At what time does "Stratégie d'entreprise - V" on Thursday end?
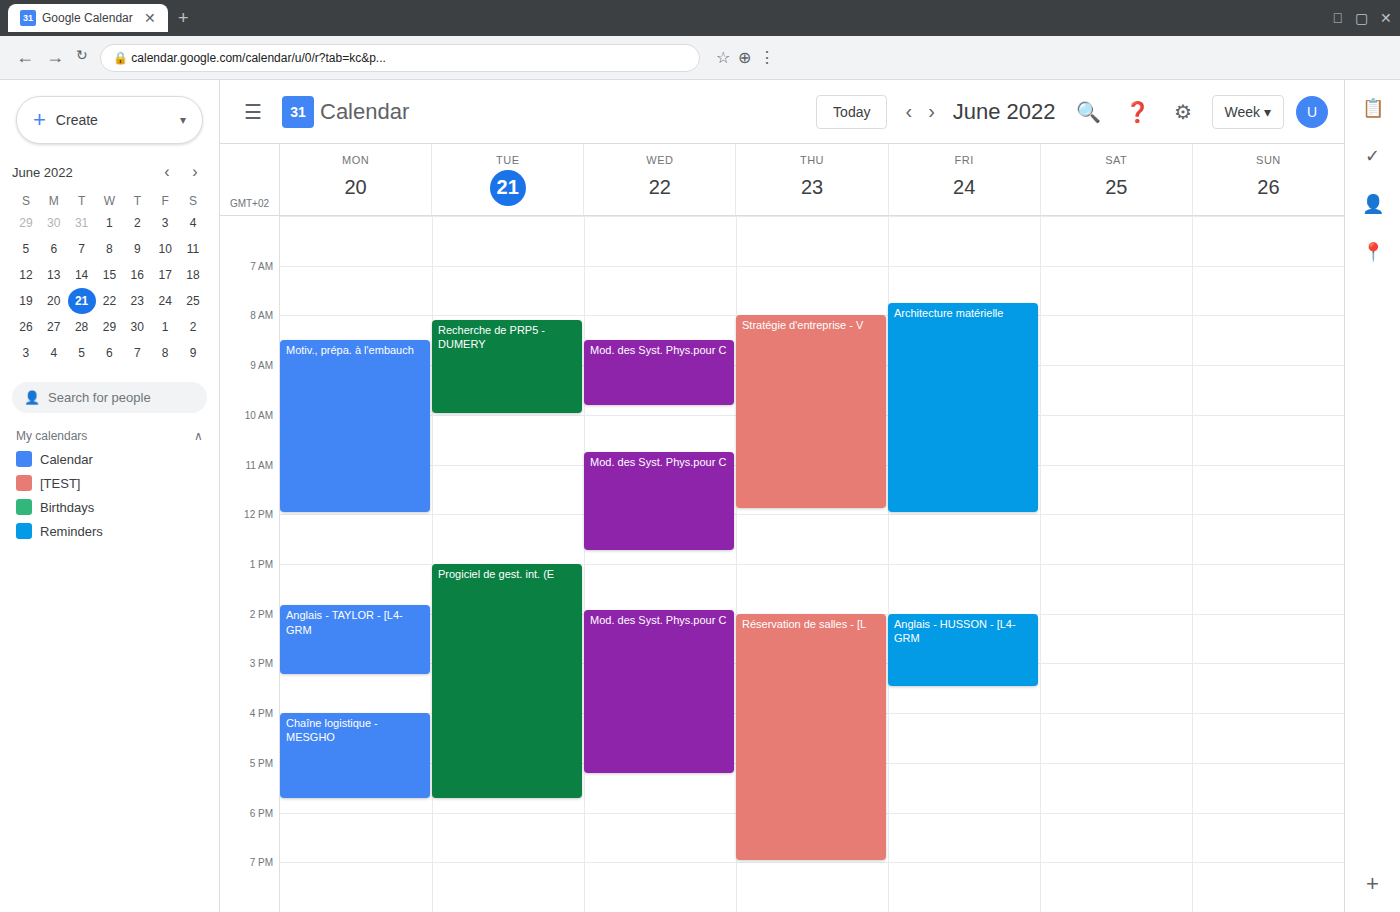
11:55 AM